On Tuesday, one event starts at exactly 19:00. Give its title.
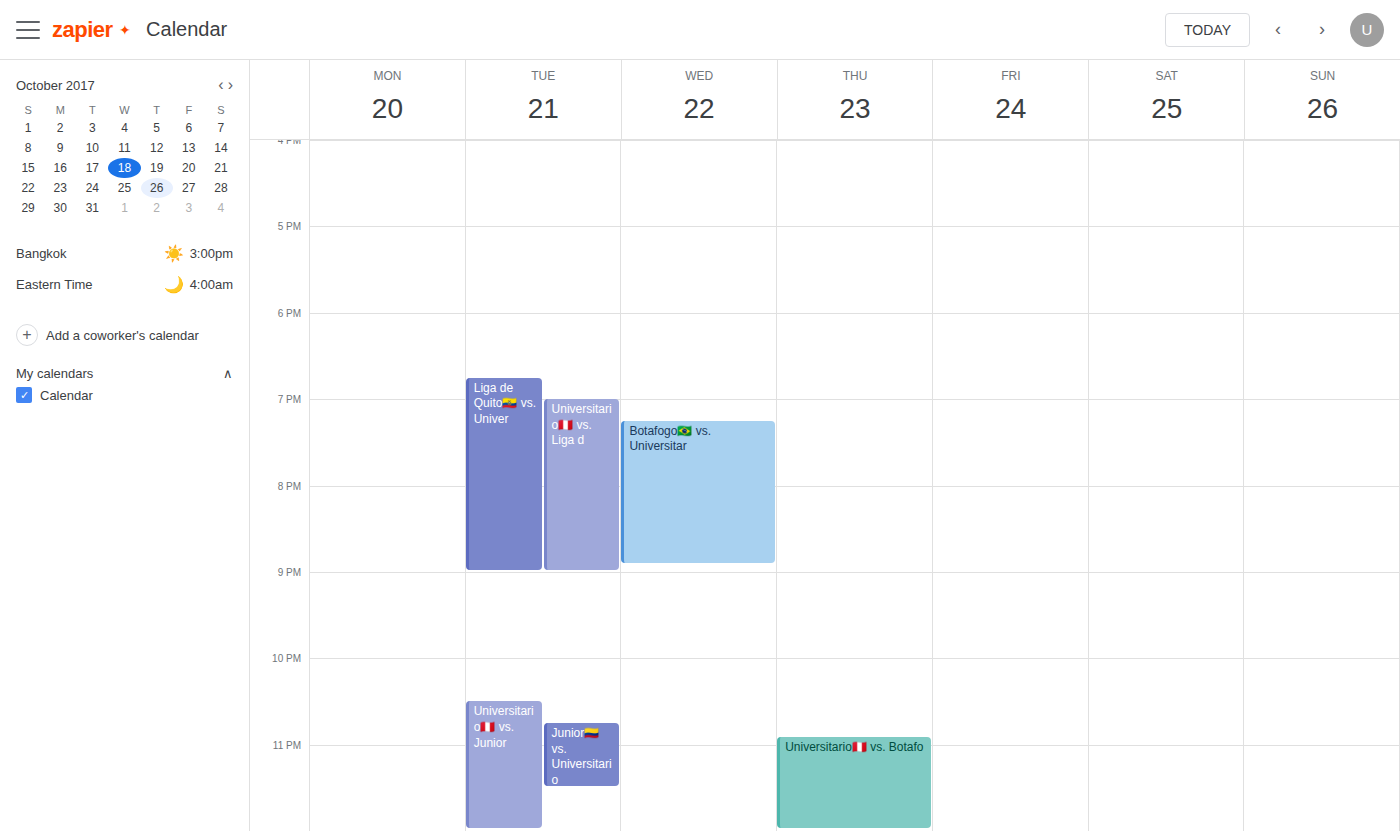
"Universitario🇵🇪 vs. Liga d"